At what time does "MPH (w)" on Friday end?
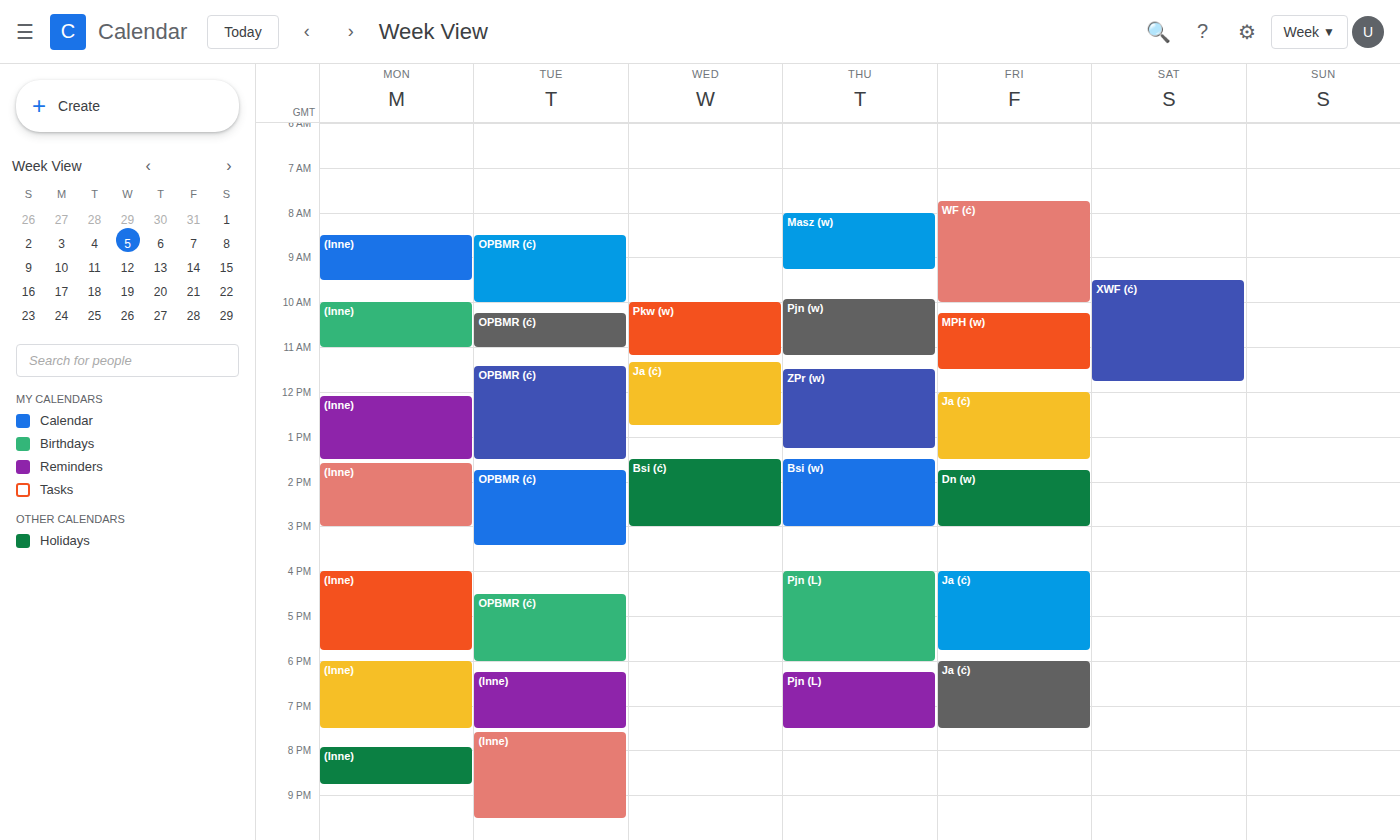
11:30